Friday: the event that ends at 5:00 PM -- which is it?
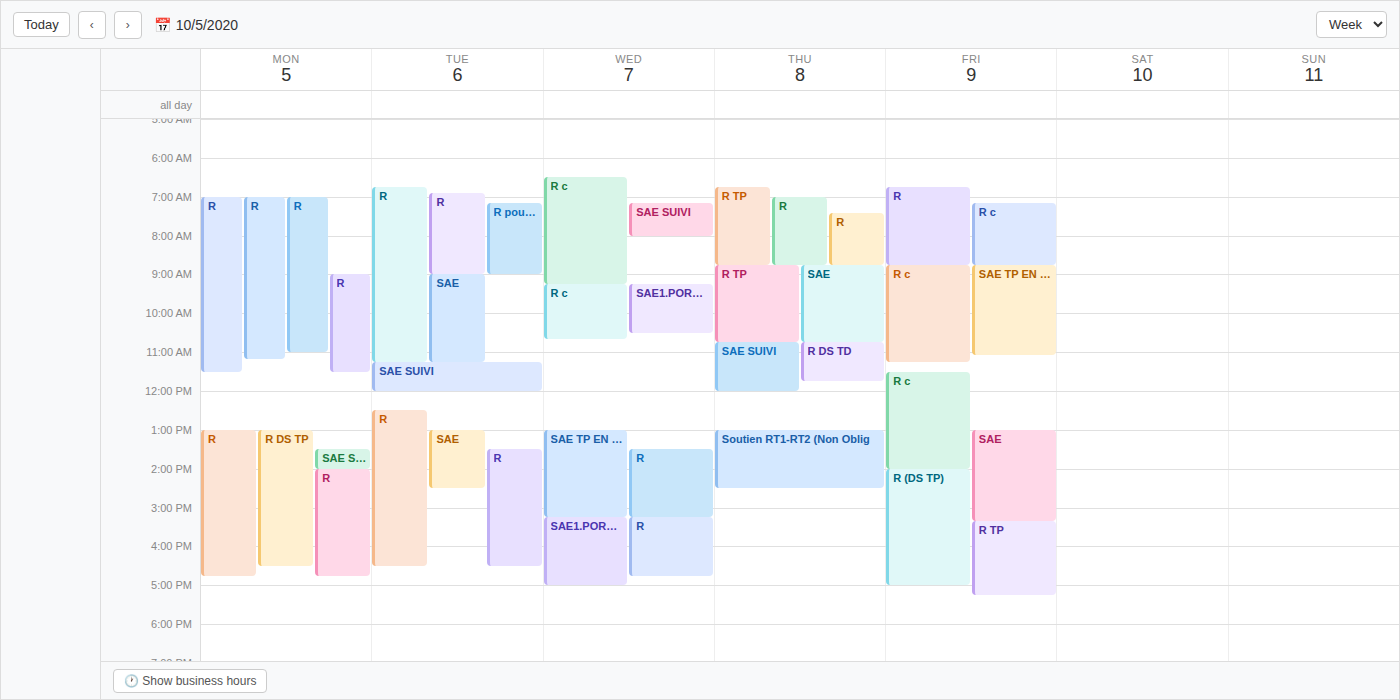
"R (DS TP)"